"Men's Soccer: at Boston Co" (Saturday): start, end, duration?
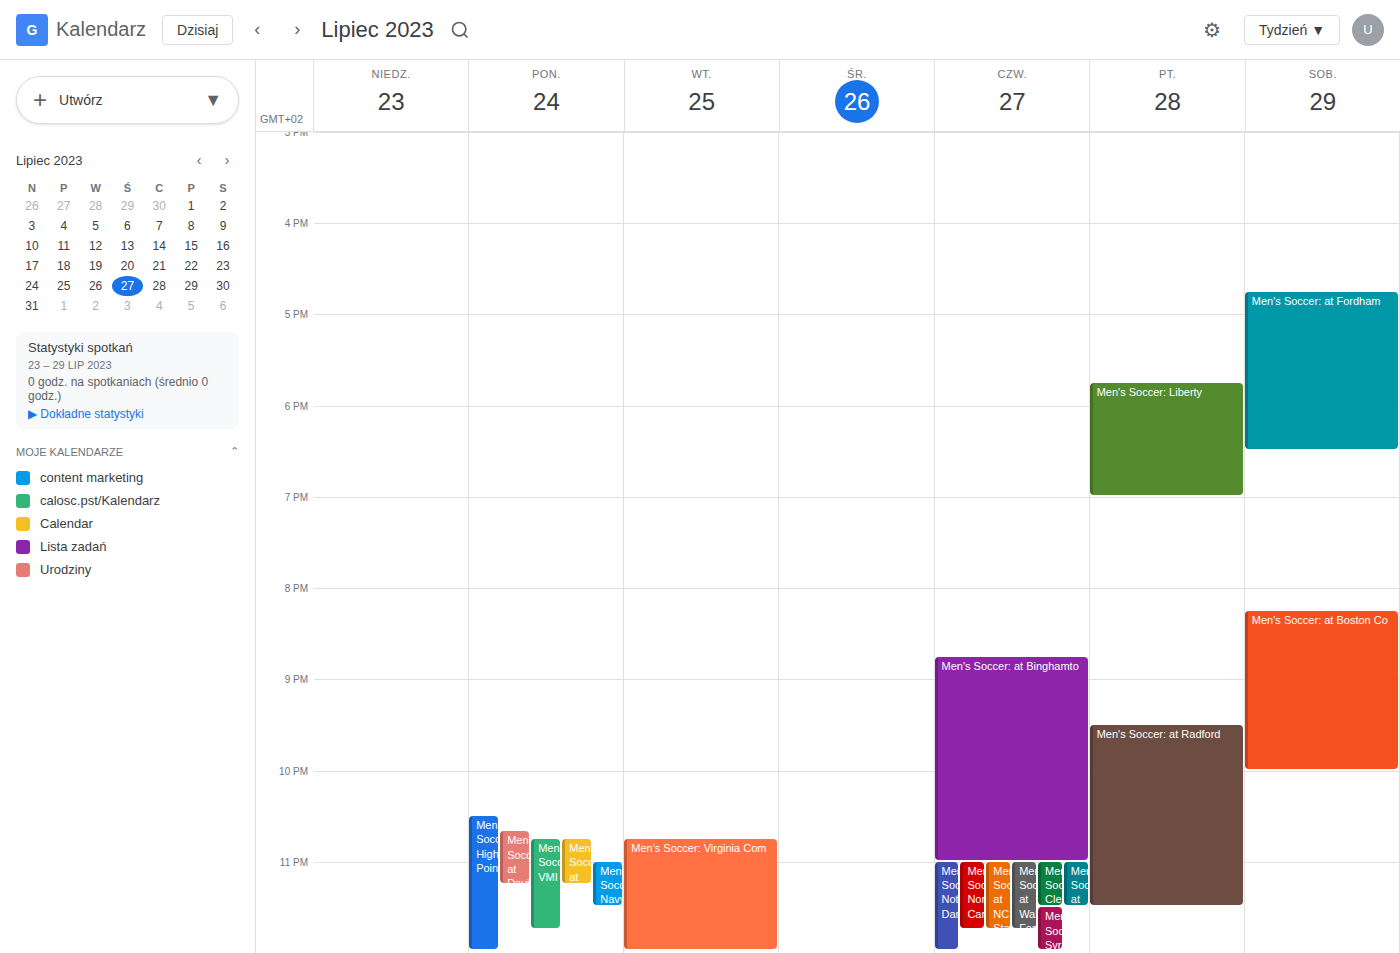
8:15 PM to 10:00 PM, 1 hour 45 minutes